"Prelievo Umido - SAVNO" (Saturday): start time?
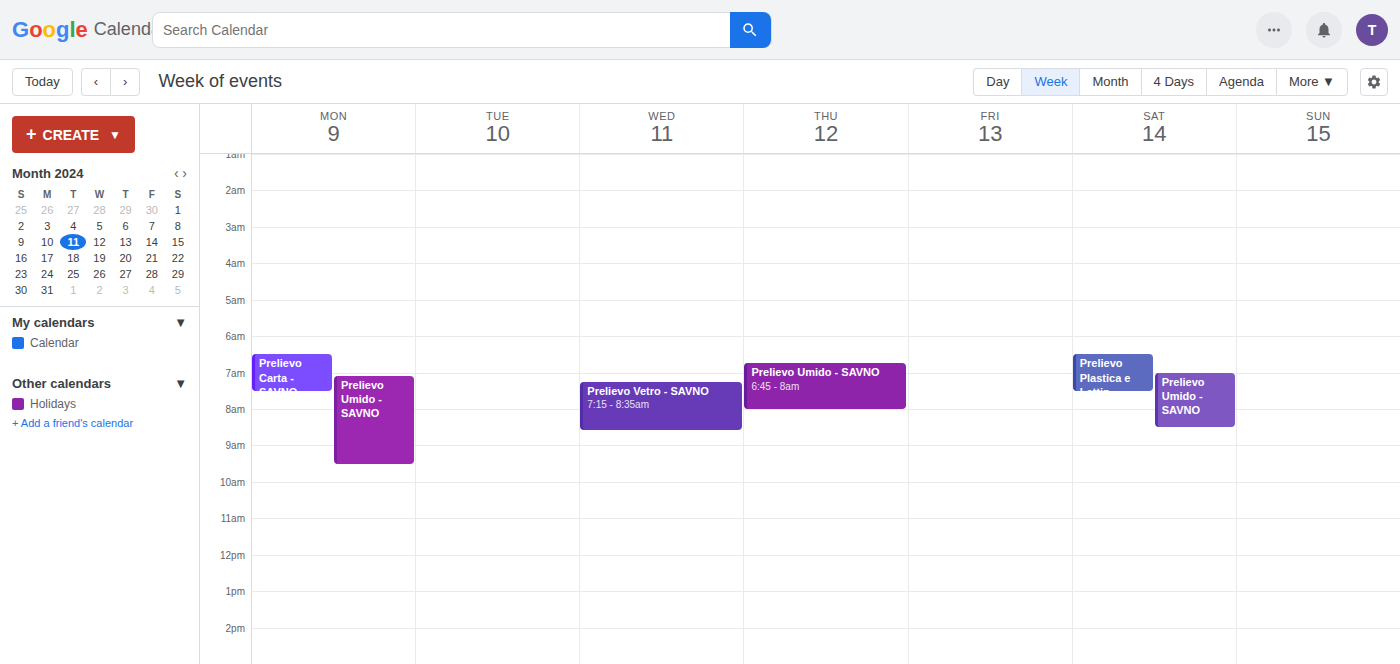
7:00 AM